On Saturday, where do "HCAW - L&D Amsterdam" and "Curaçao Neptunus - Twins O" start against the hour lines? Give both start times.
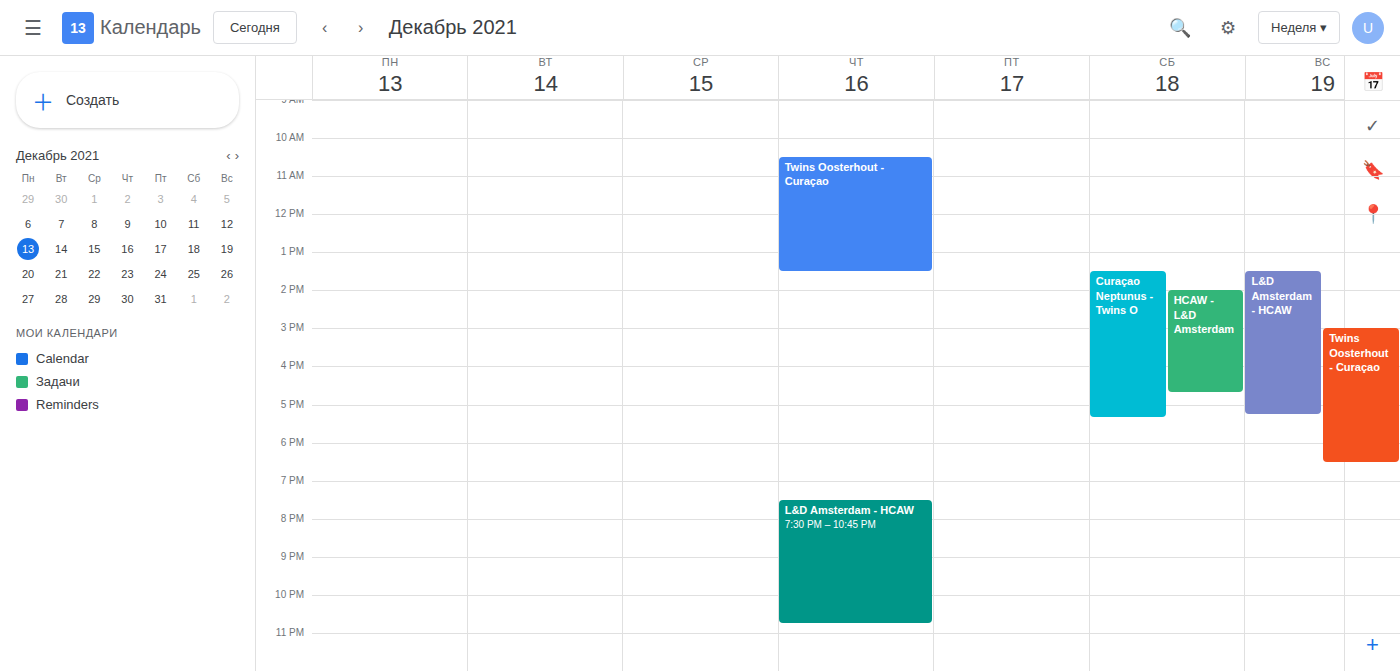
"HCAW - L&D Amsterdam": 2:00 PM, exactly on the 2 PM line. "Curaçao Neptunus - Twins O": 1:30 PM, halfway between the 1 PM and 2 PM lines.